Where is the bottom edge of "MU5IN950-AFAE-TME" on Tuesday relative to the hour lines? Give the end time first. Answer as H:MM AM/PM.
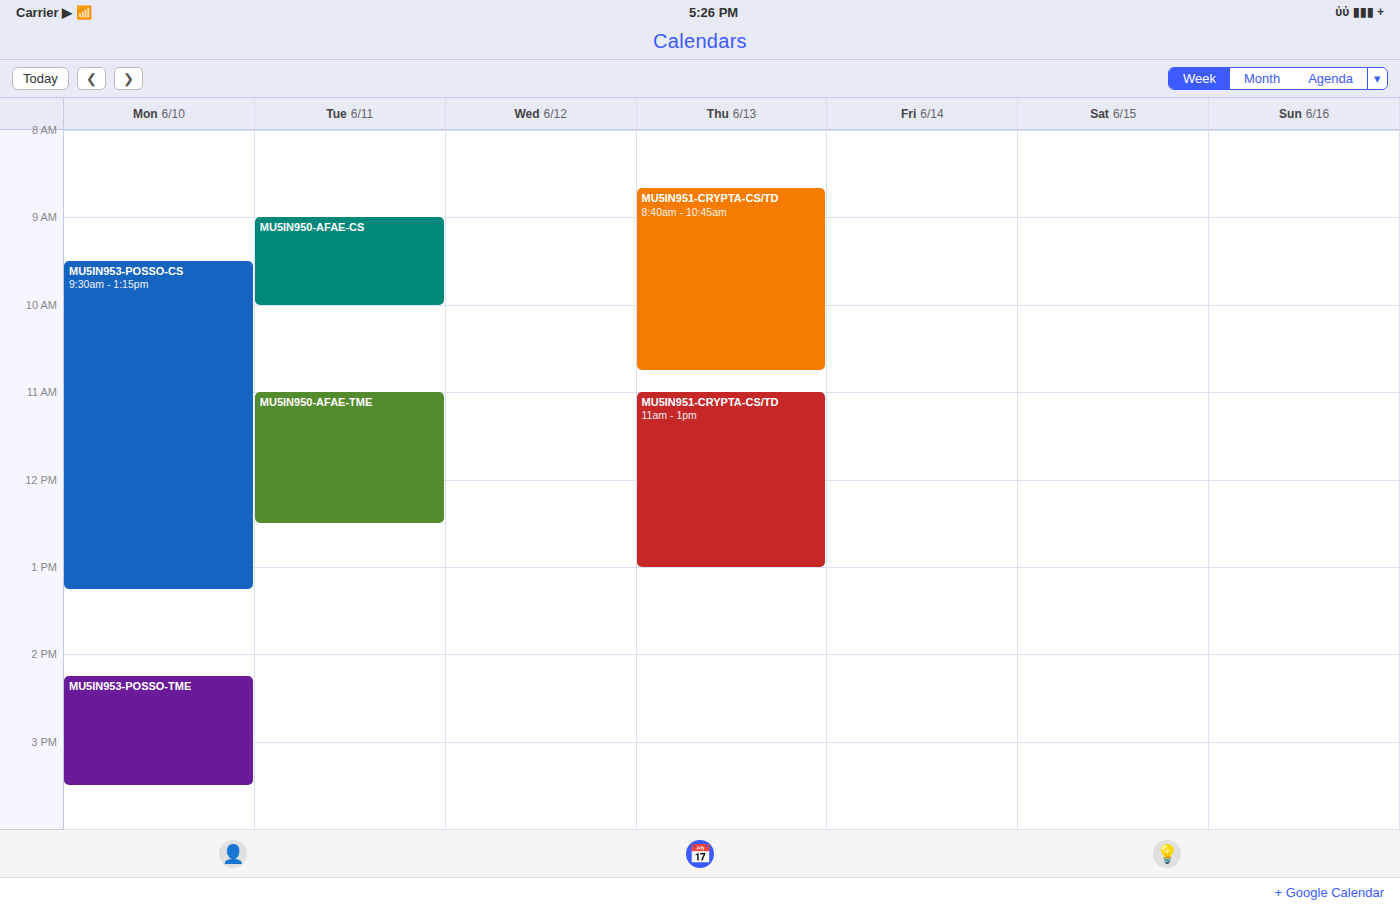
12:30 PM -- halfway between the 12 PM and 1 PM lines.